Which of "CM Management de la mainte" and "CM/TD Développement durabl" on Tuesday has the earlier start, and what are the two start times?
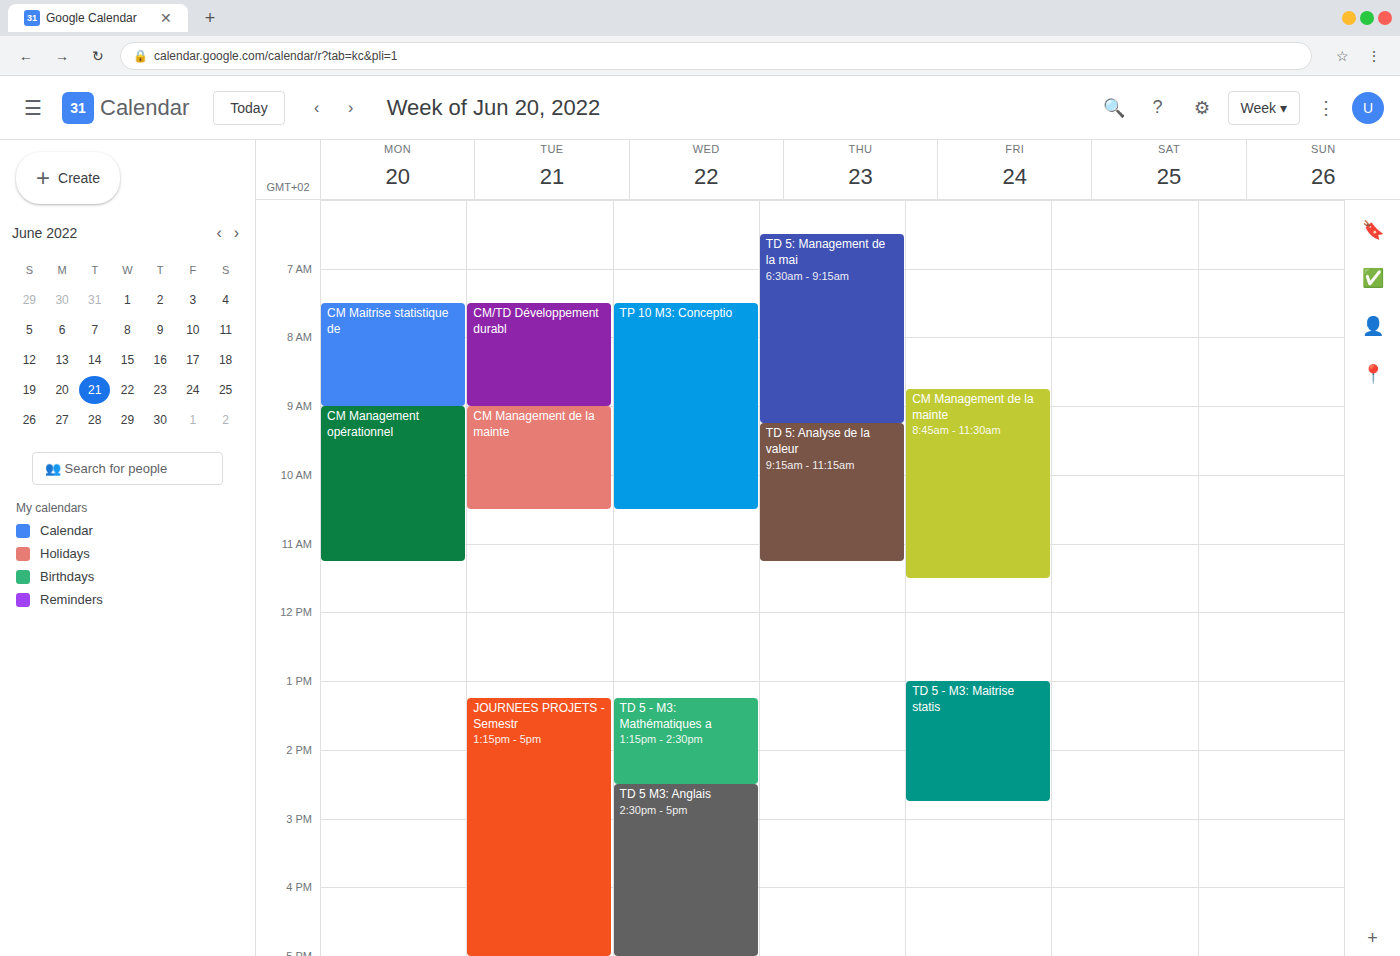
"CM/TD Développement durabl" 7:30 AM; "CM Management de la mainte" 9:00 AM.